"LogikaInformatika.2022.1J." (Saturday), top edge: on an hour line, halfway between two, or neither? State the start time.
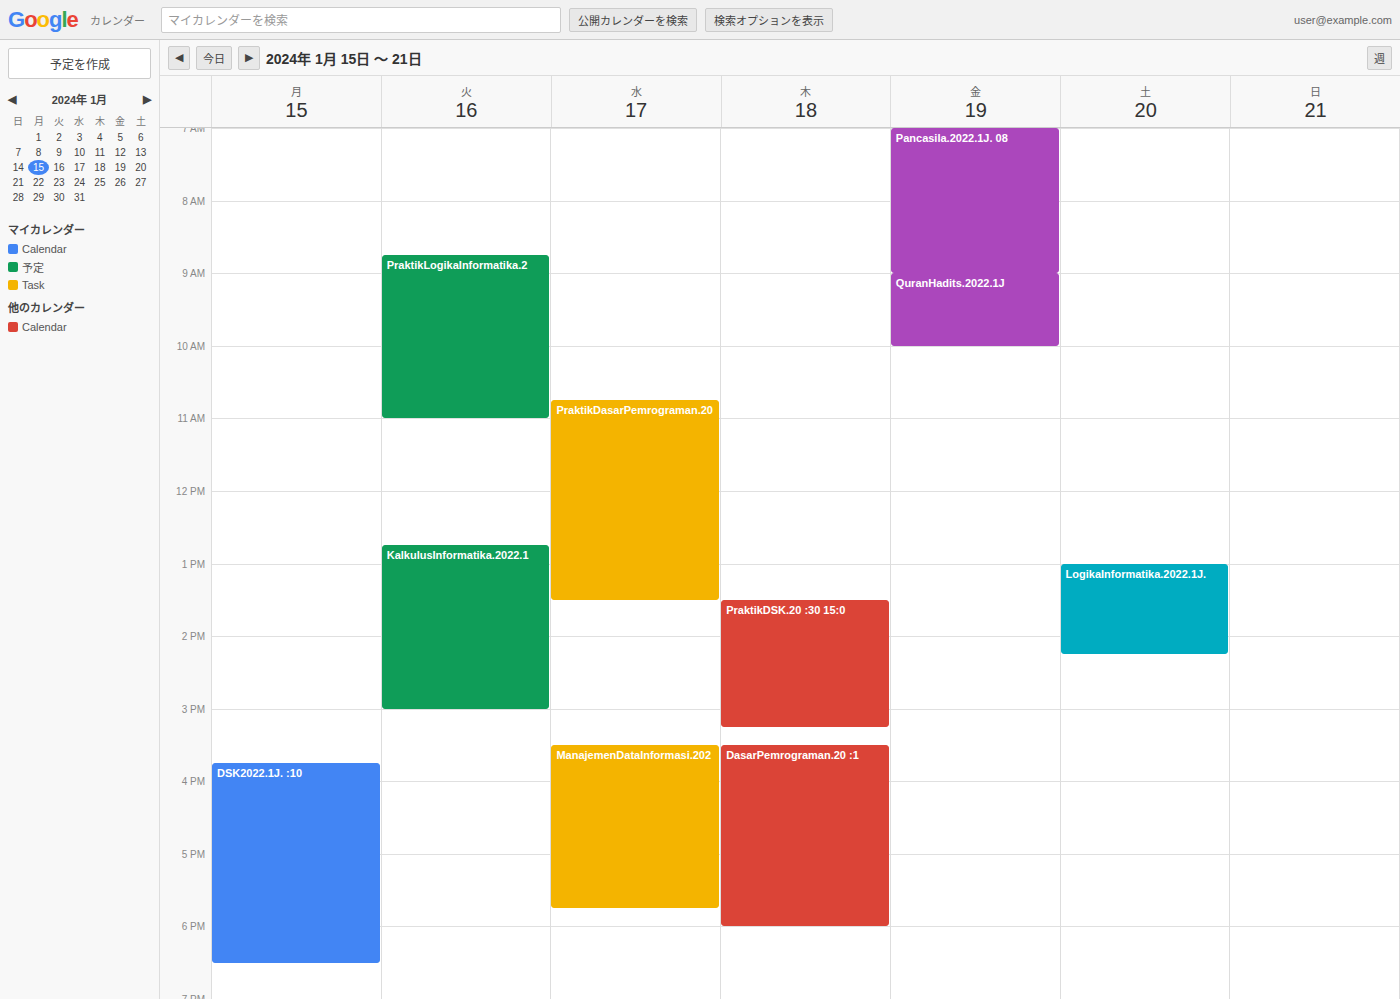
1:00 PM -- exactly on the 1 PM line.